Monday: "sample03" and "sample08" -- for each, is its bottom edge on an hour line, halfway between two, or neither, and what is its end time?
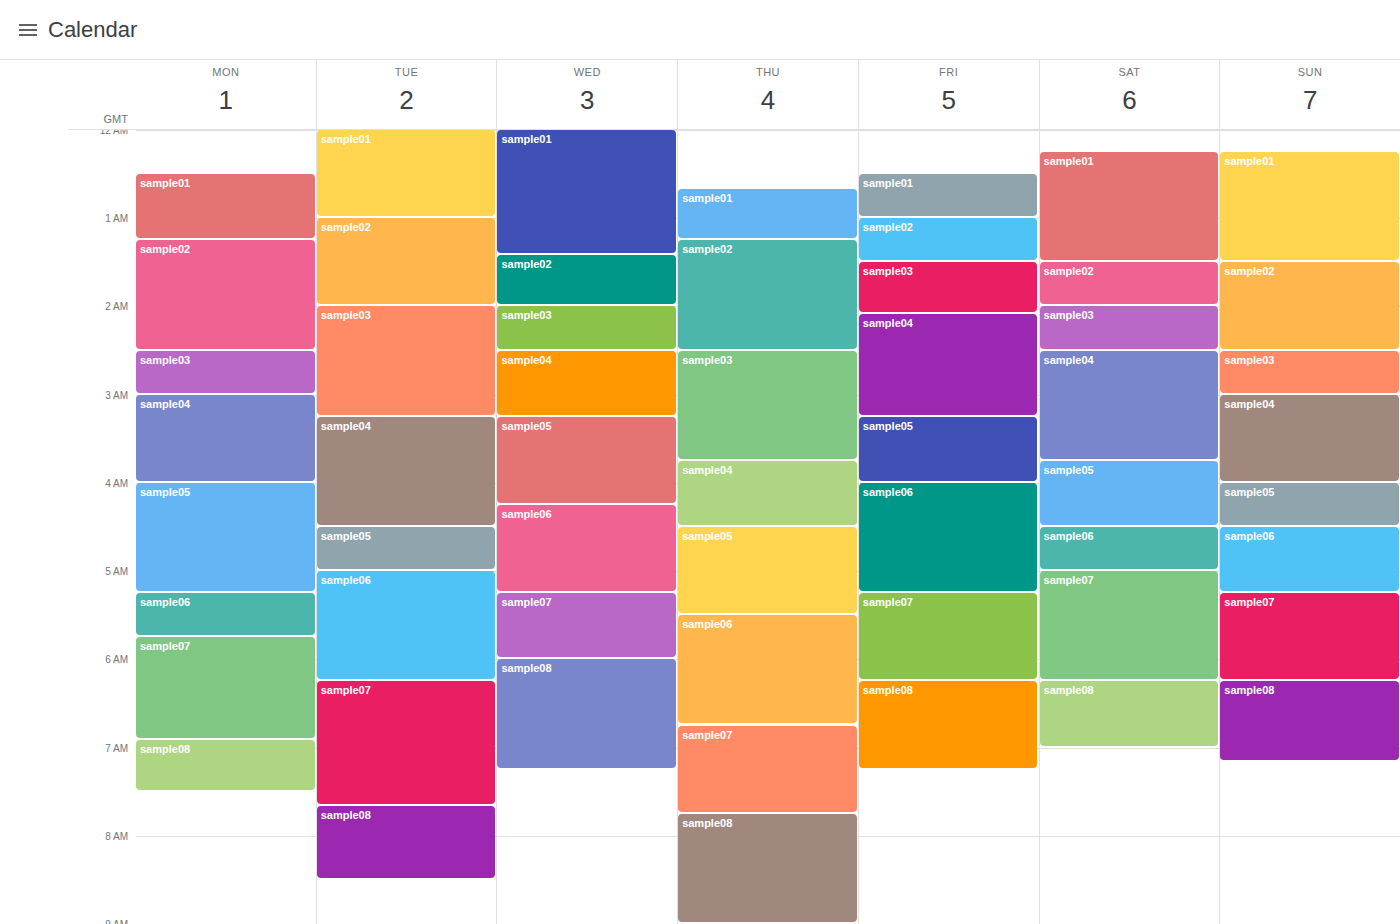
"sample03": 03:00, exactly on the 03:00 line. "sample08": 07:30, halfway between the 07:00 and 08:00 lines.